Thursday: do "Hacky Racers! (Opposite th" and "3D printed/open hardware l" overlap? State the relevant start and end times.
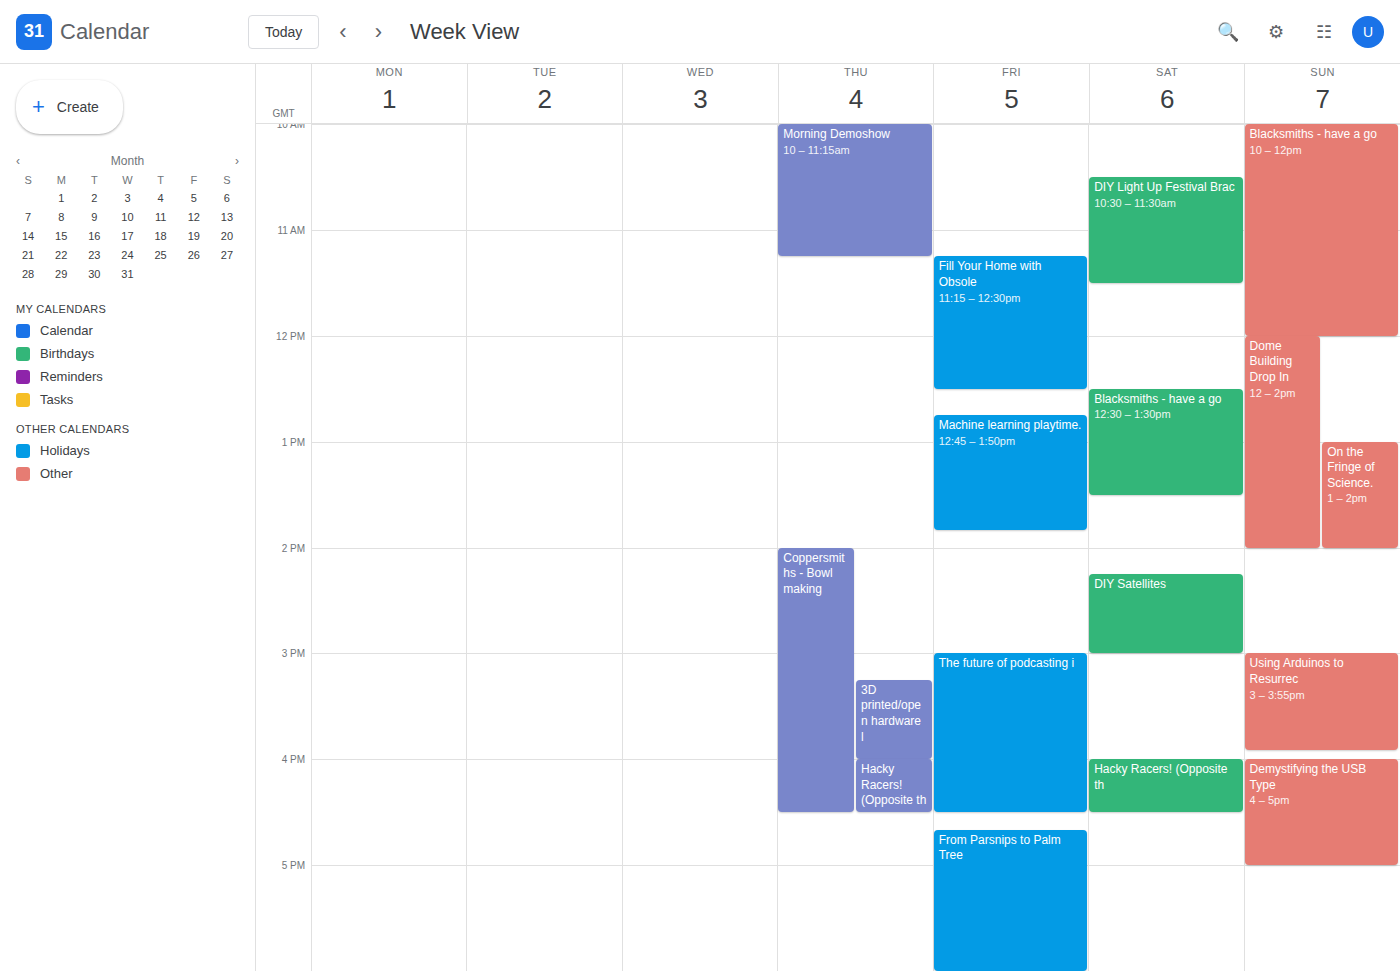
"3D printed/open hardware l" ends at 4:00 PM, exactly when "Hacky Racers! (Opposite th" starts -- they touch but do not overlap.